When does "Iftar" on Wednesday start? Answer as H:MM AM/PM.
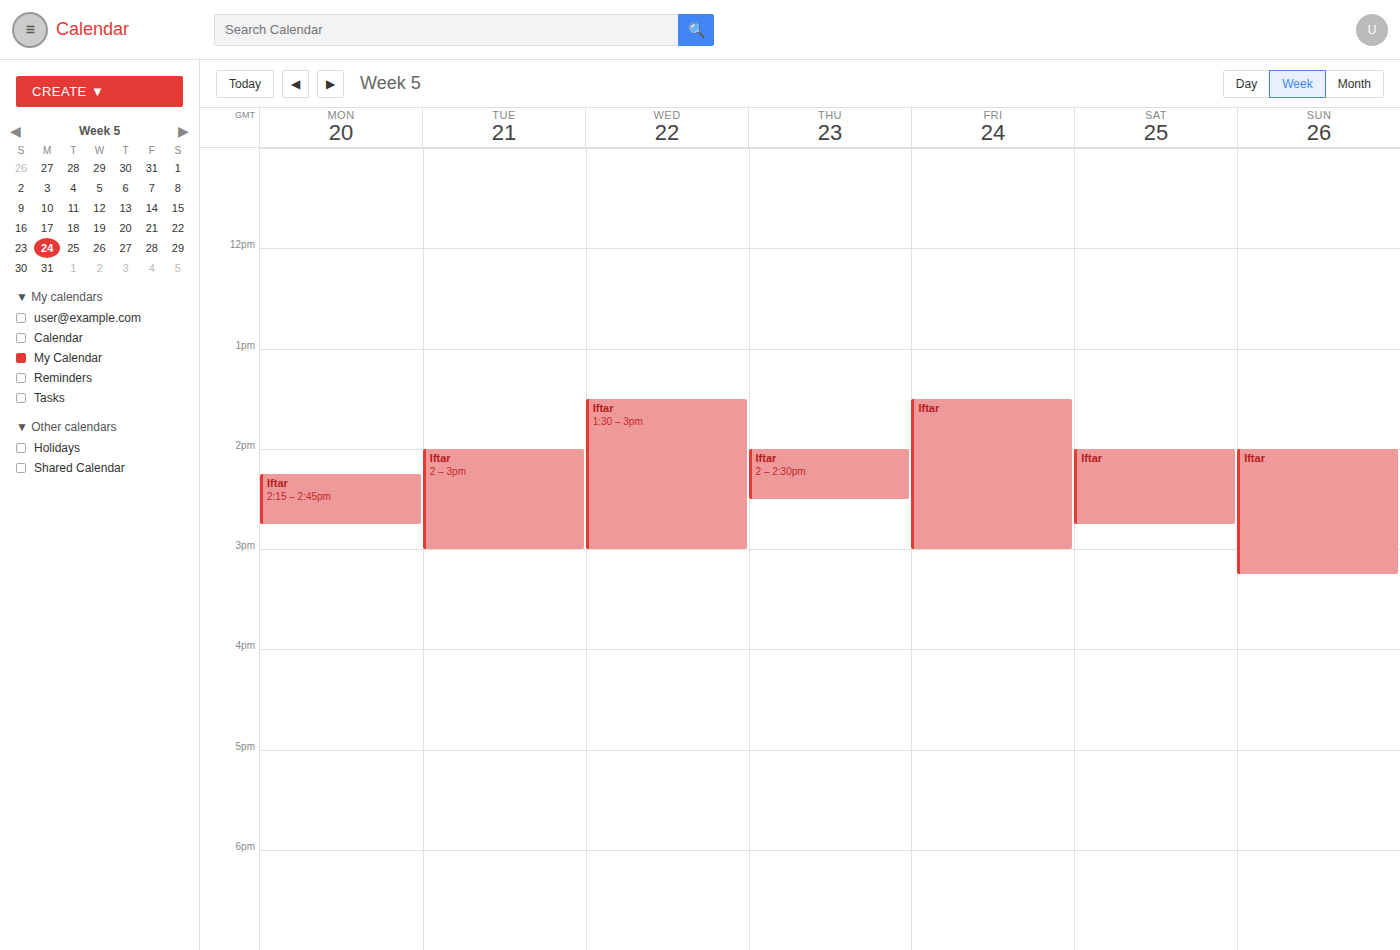
1:30 PM